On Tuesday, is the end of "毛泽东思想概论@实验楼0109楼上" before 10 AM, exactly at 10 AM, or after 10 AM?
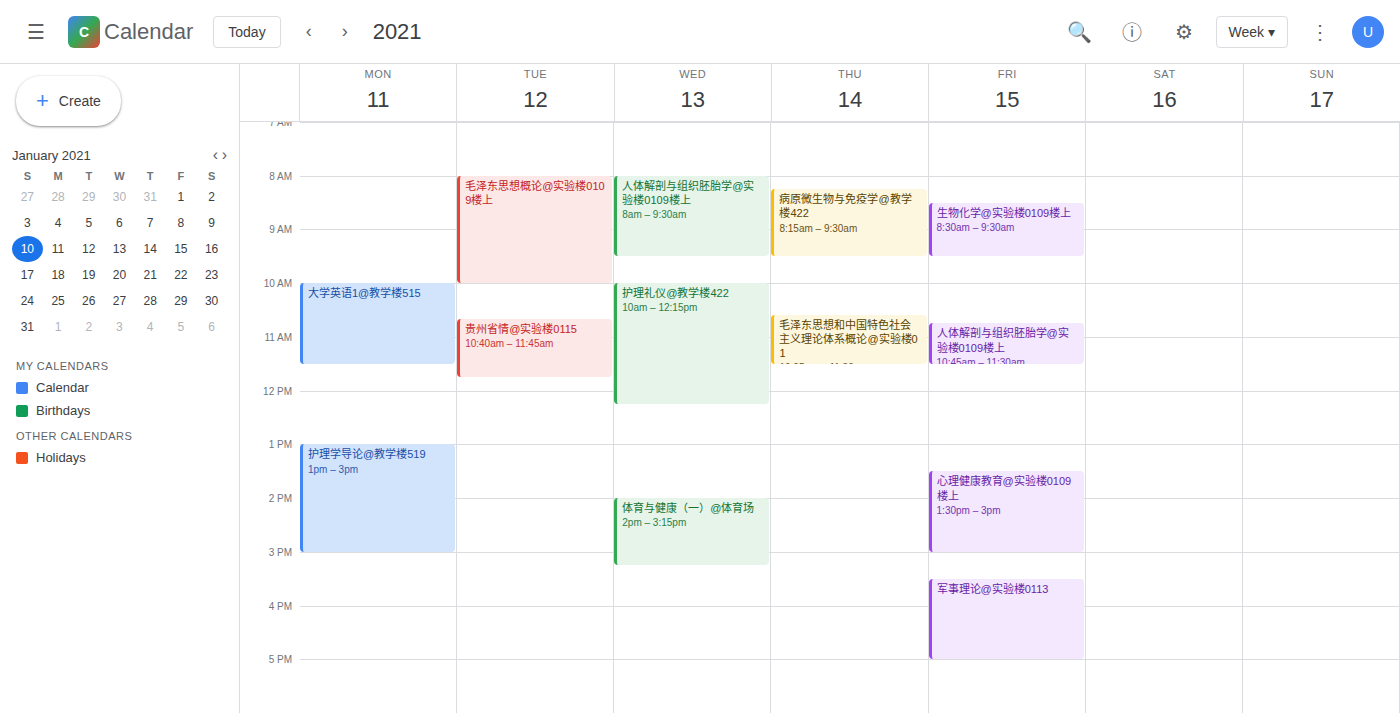
10:00 AM -- exactly at 10 AM, on the 10 AM line.